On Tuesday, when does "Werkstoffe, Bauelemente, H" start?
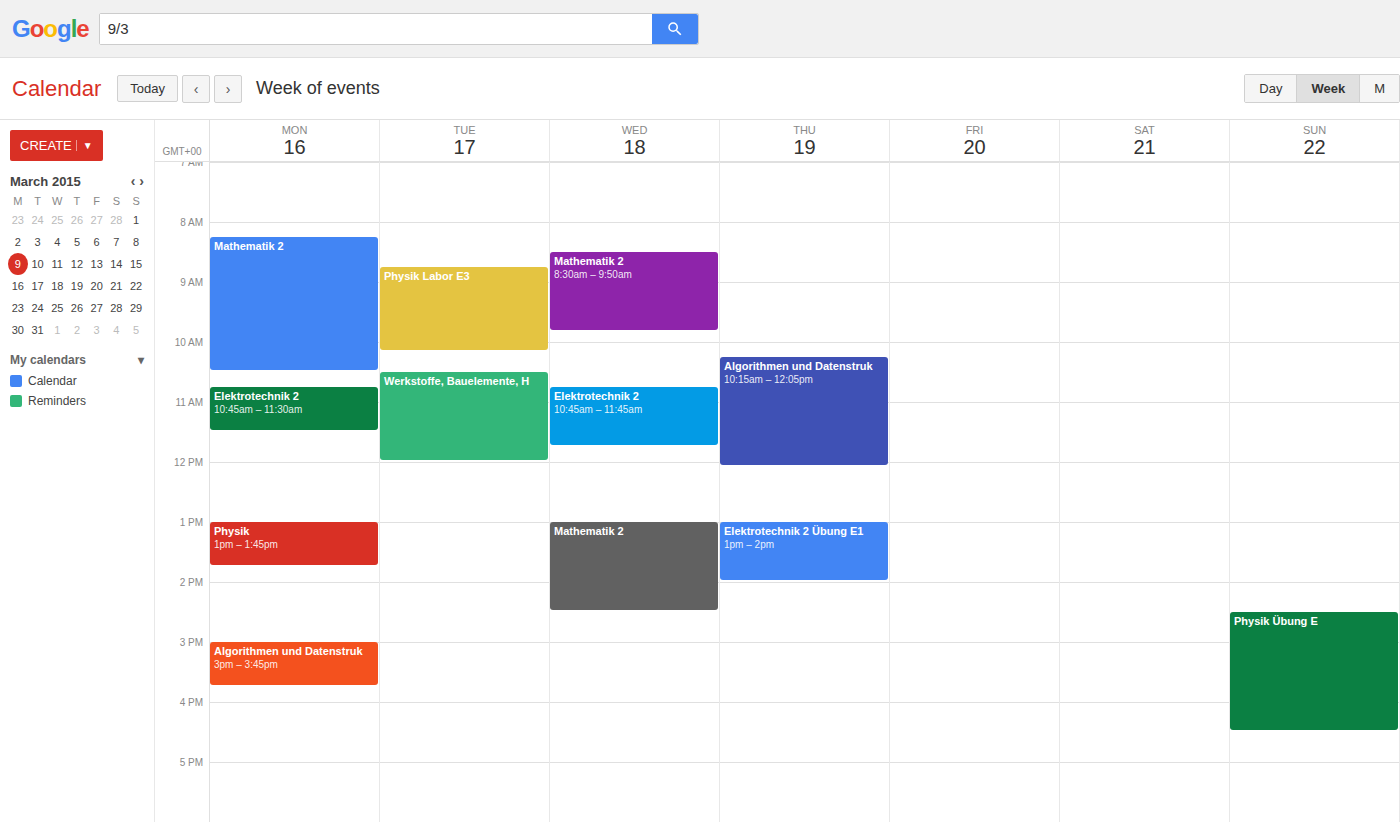
10:30 AM